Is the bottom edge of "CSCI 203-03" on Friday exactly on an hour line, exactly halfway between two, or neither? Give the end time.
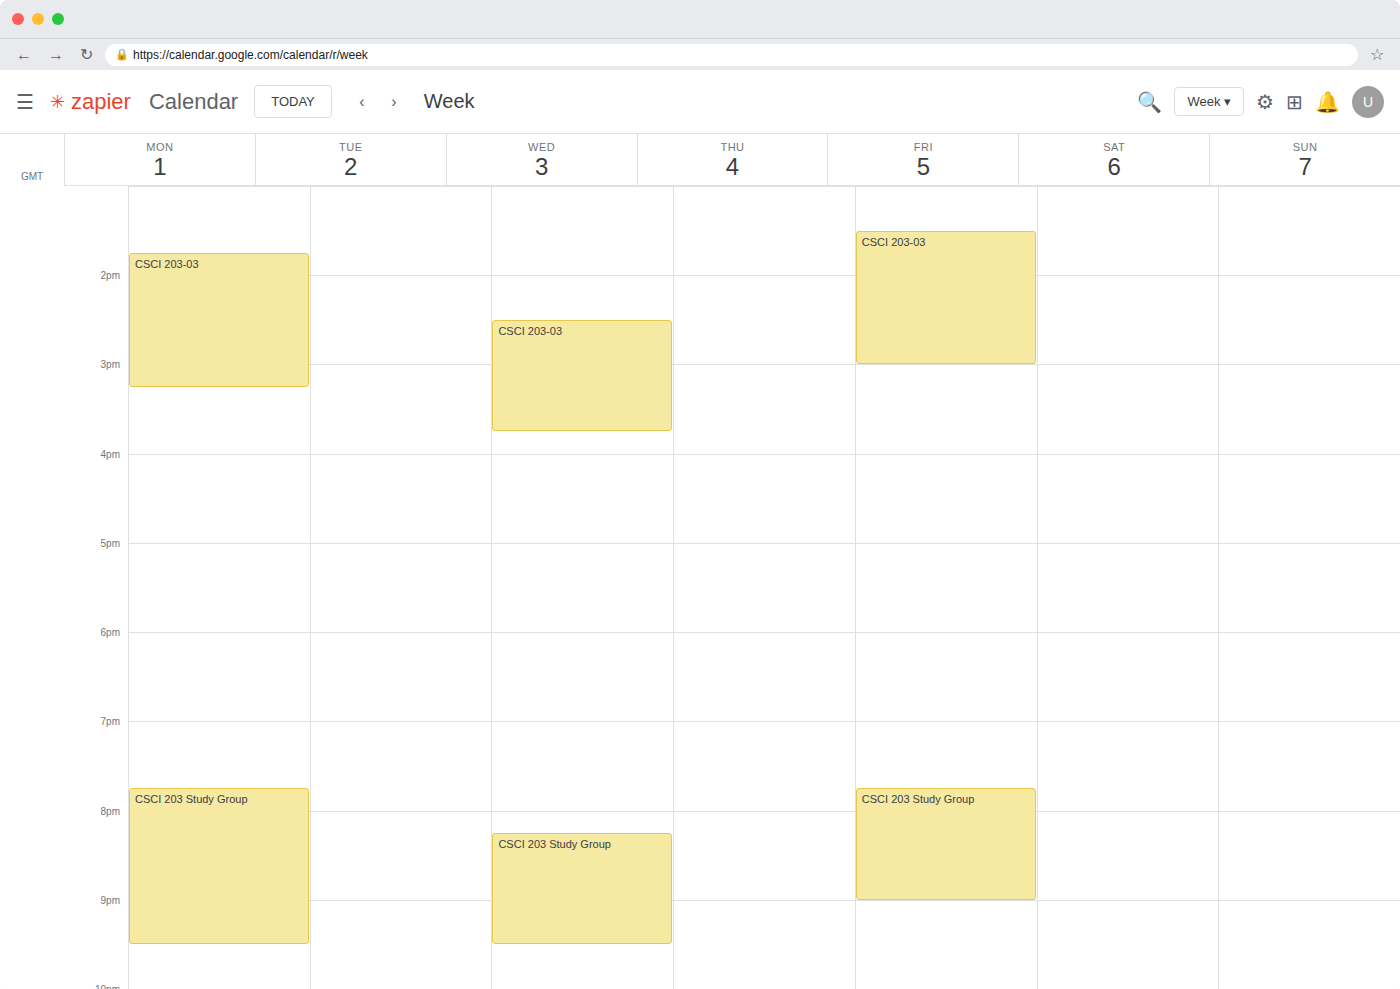
15:00 -- exactly on the 15:00 line.